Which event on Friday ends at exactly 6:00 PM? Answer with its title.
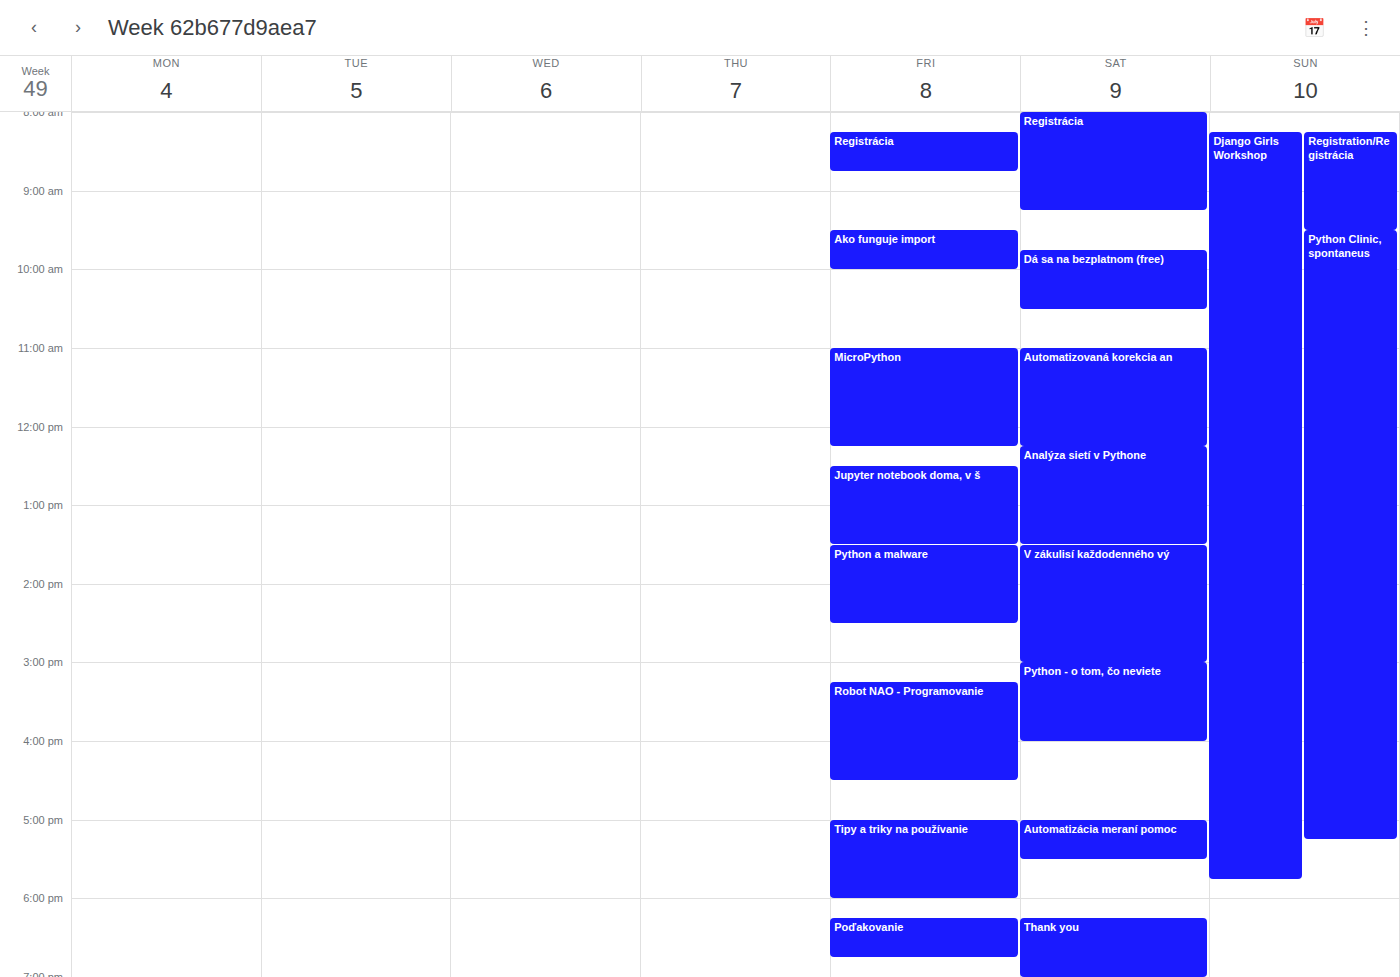
"Tipy a triky na používanie"